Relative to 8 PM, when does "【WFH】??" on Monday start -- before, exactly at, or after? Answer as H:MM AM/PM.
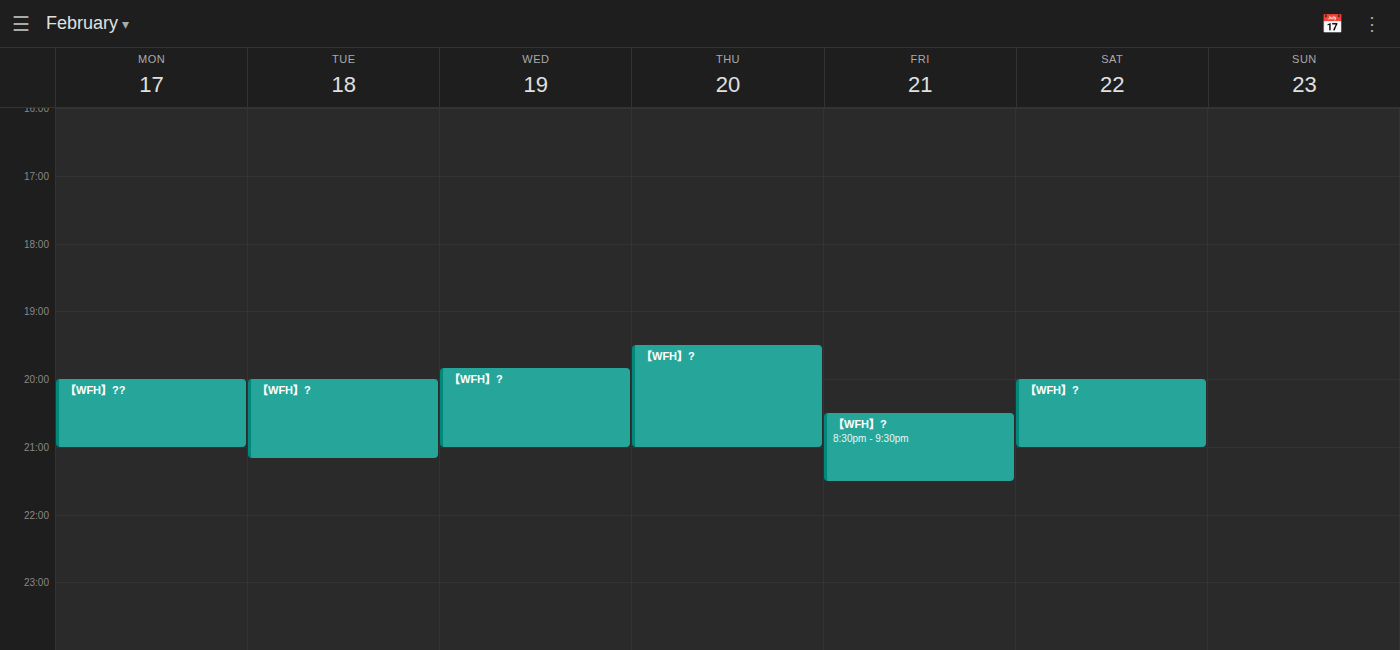
8:00 PM -- exactly at 8 PM, on the 8 PM line.